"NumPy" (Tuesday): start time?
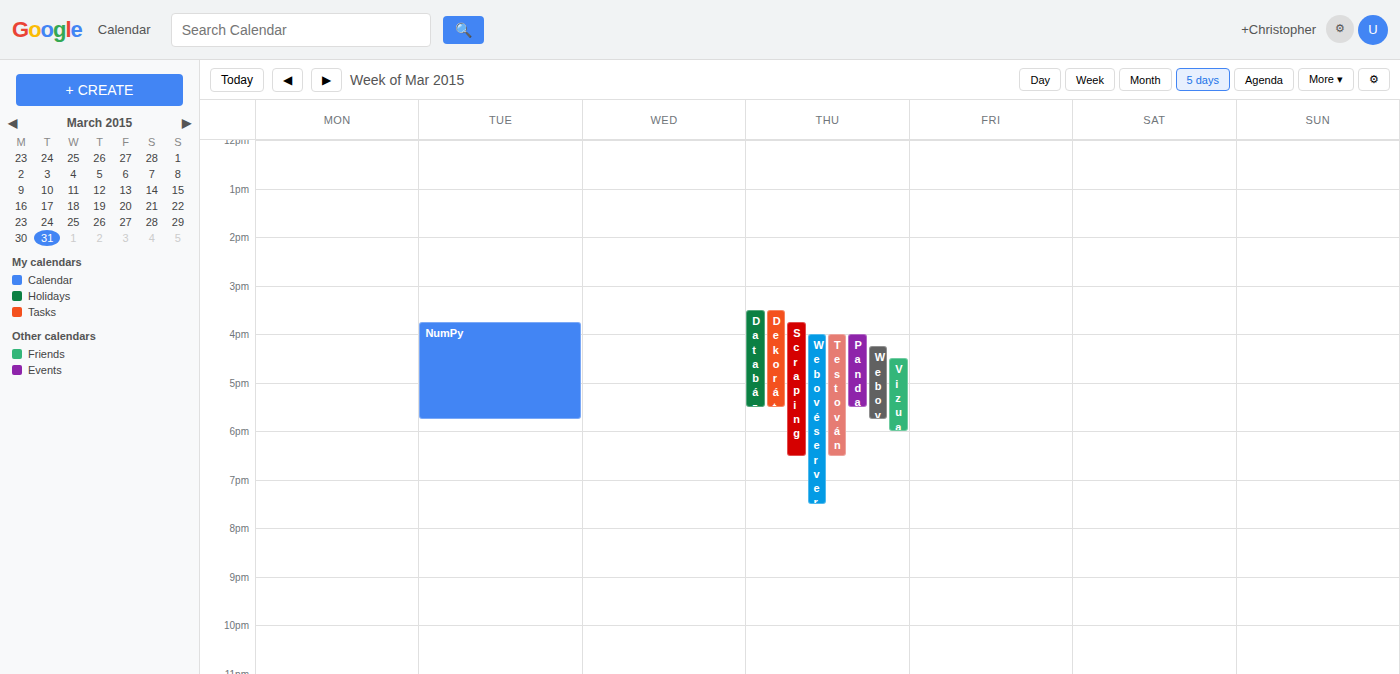
3:45 PM